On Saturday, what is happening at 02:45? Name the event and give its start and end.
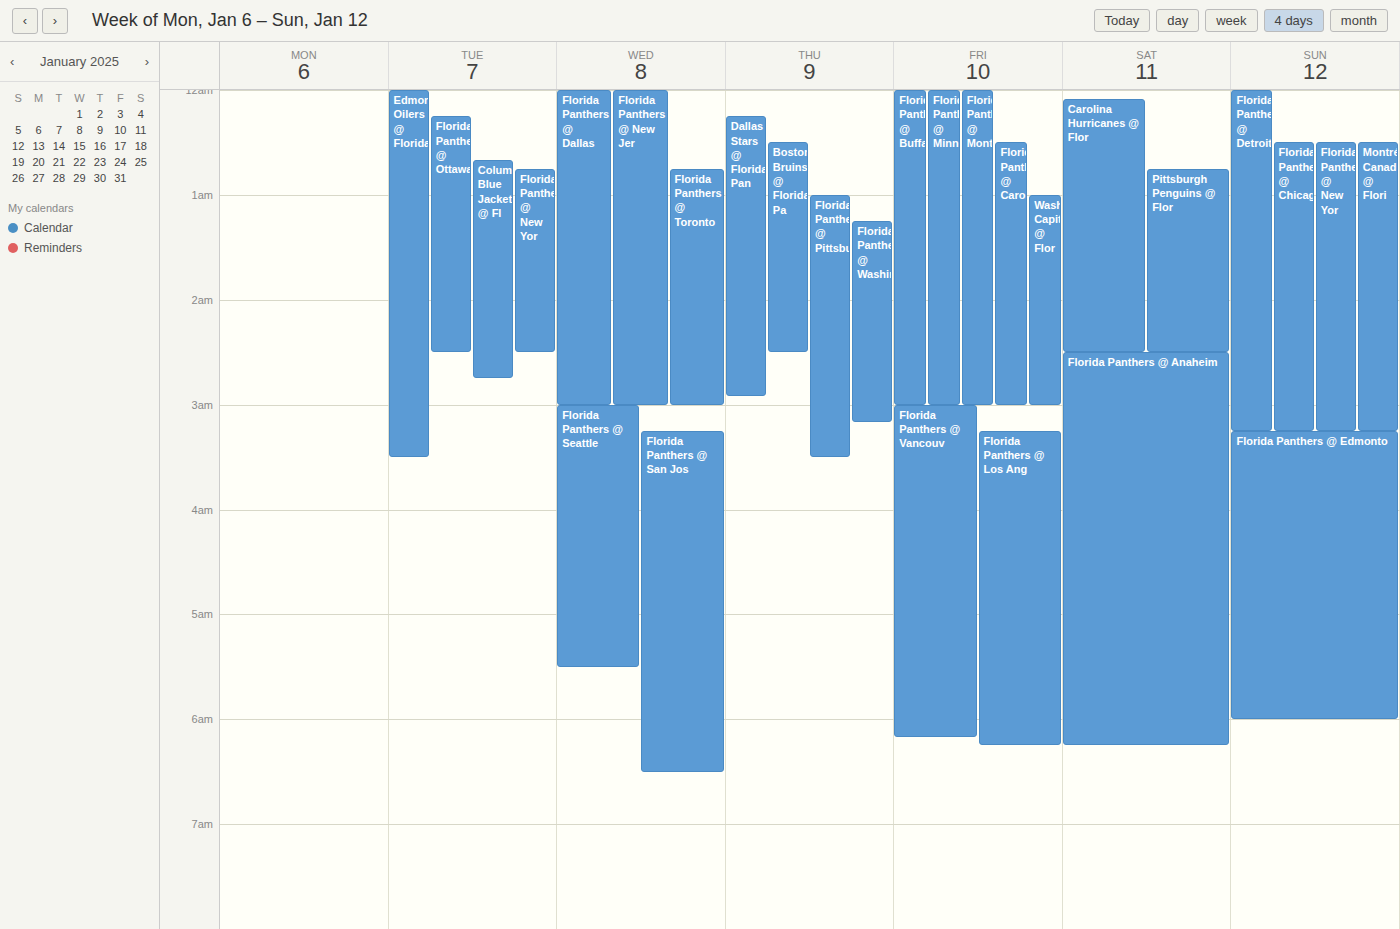
"Florida Panthers @ Anaheim", 02:30 to 06:15